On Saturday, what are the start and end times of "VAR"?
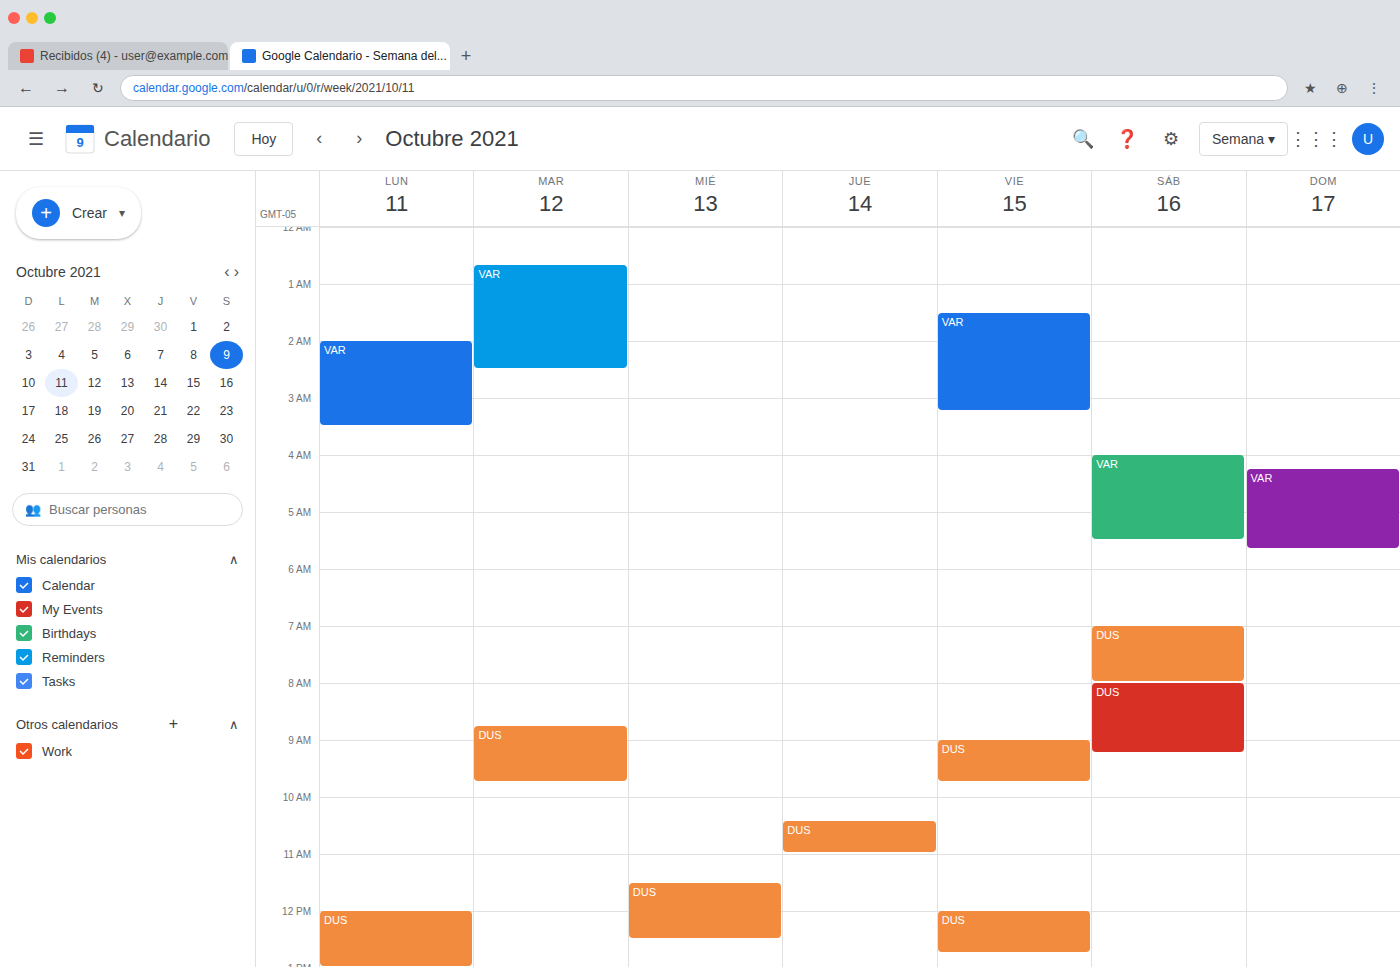
4:00 AM to 5:30 AM